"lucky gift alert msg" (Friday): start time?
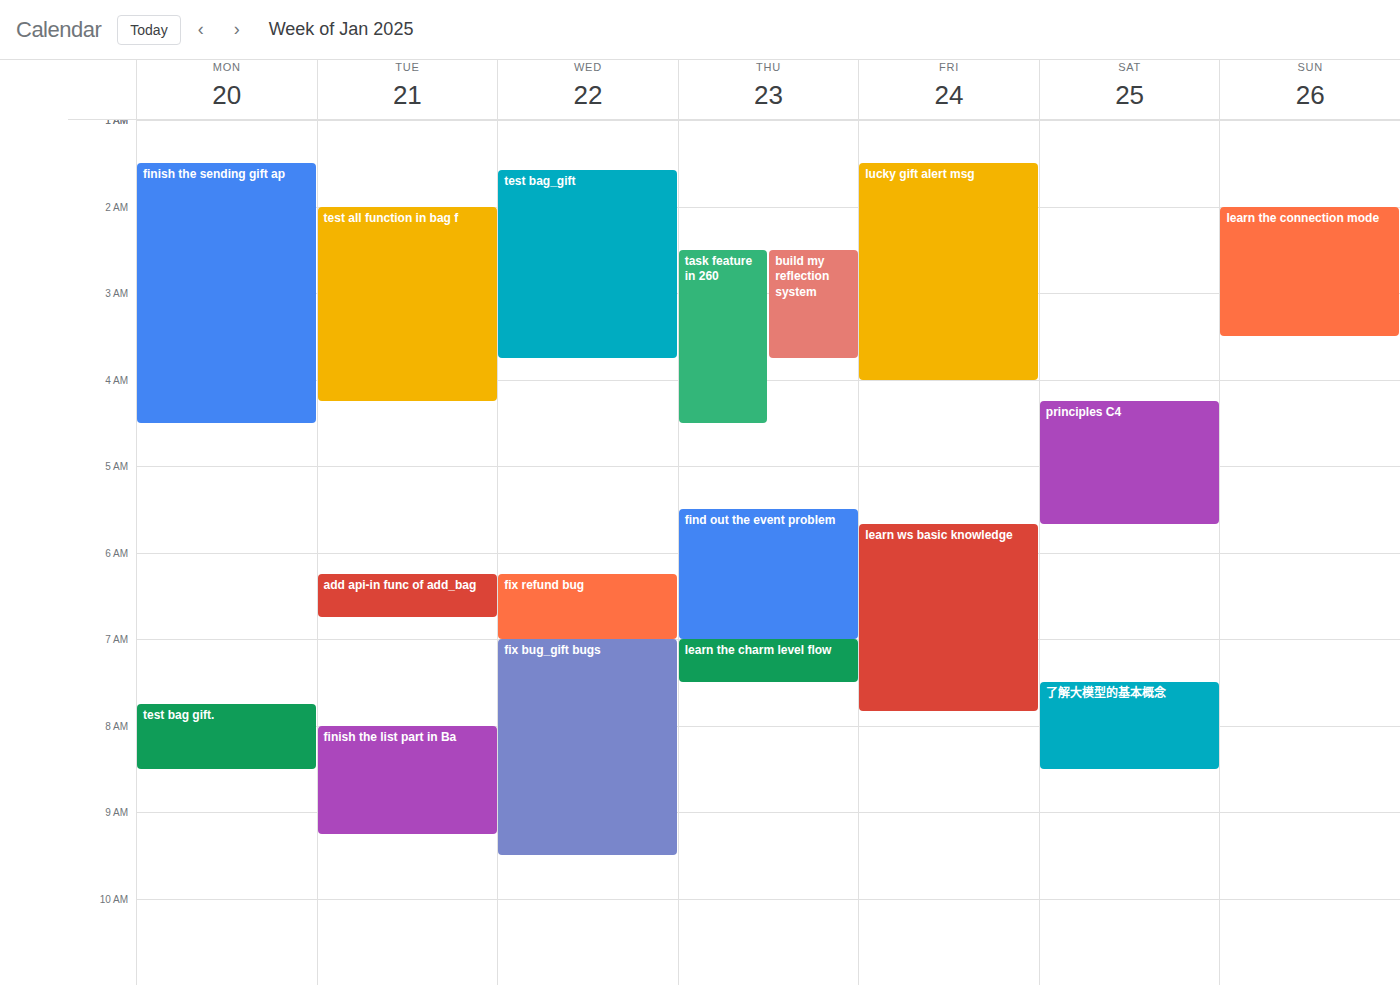
01:30